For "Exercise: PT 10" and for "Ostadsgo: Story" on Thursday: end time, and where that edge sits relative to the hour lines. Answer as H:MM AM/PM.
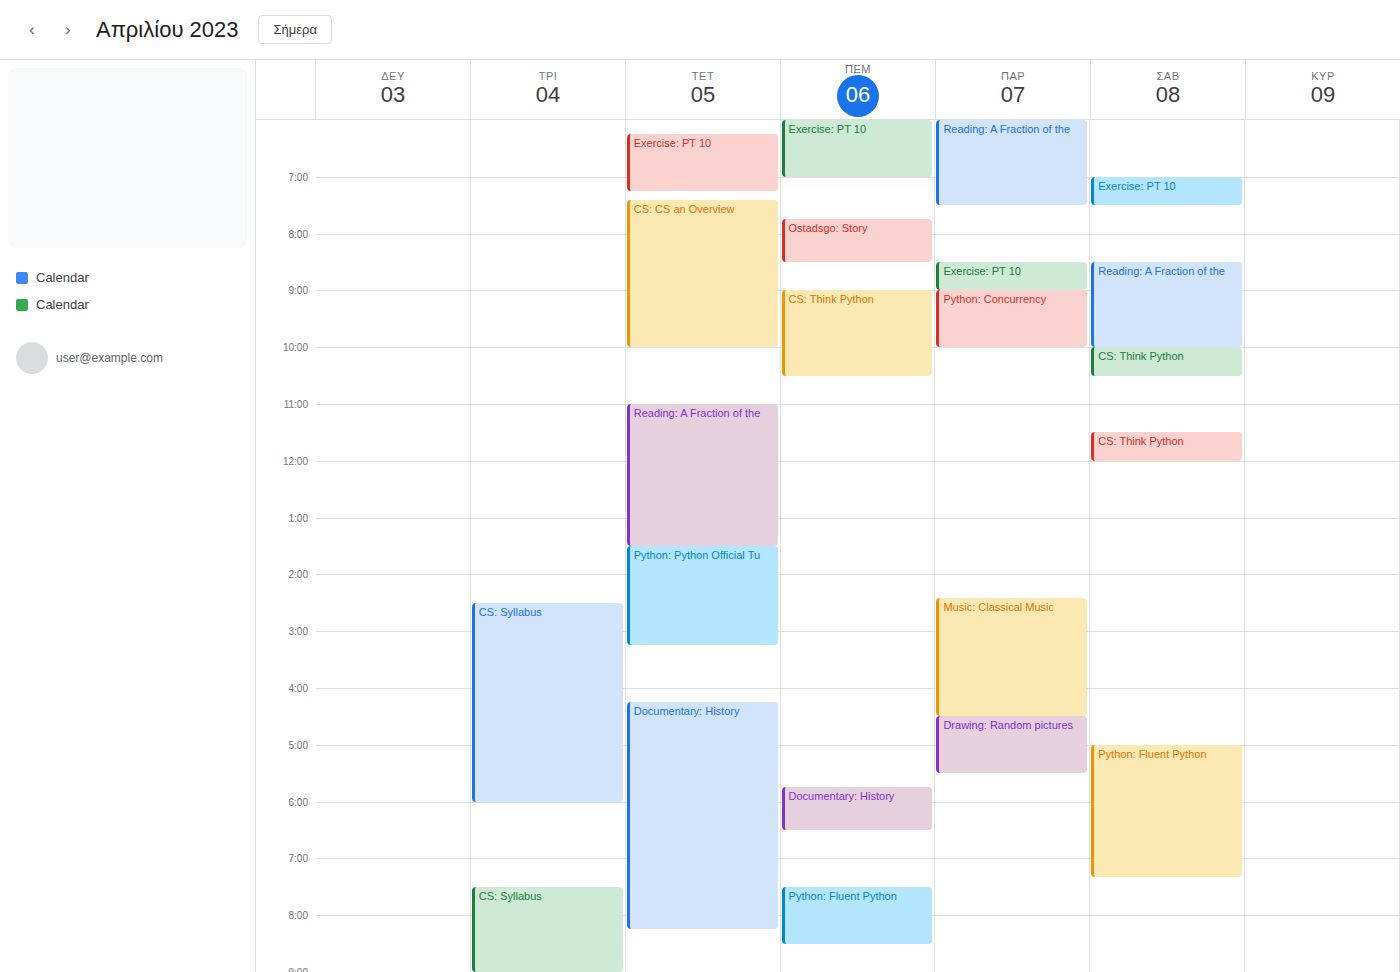
"Exercise: PT 10": 7:00 AM, exactly on the 7 AM line. "Ostadsgo: Story": 8:30 AM, halfway between the 8 AM and 9 AM lines.